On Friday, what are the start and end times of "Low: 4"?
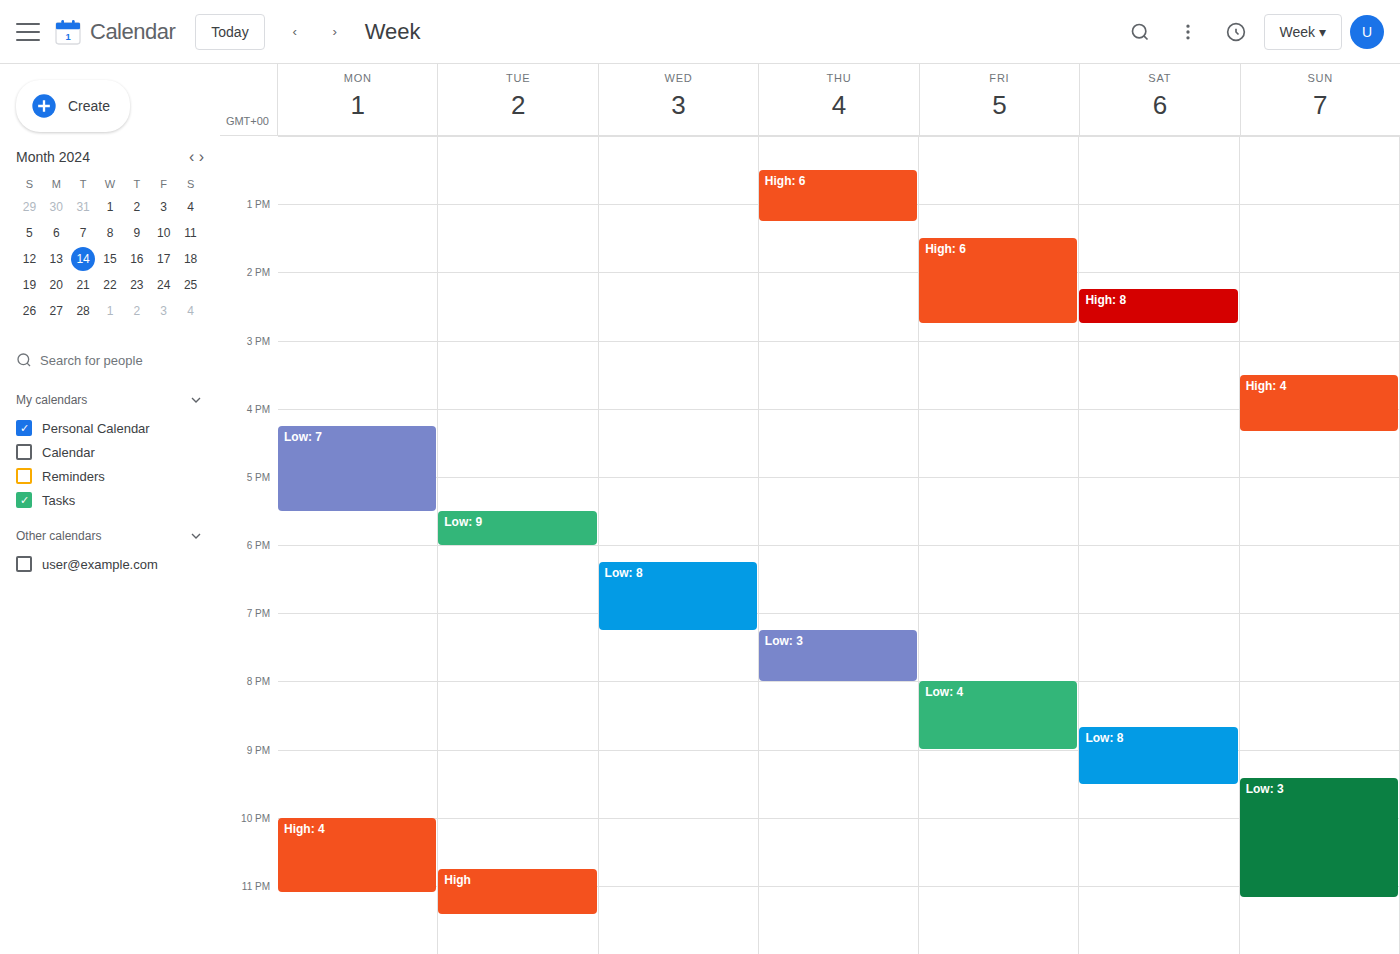
8:00 PM to 9:00 PM